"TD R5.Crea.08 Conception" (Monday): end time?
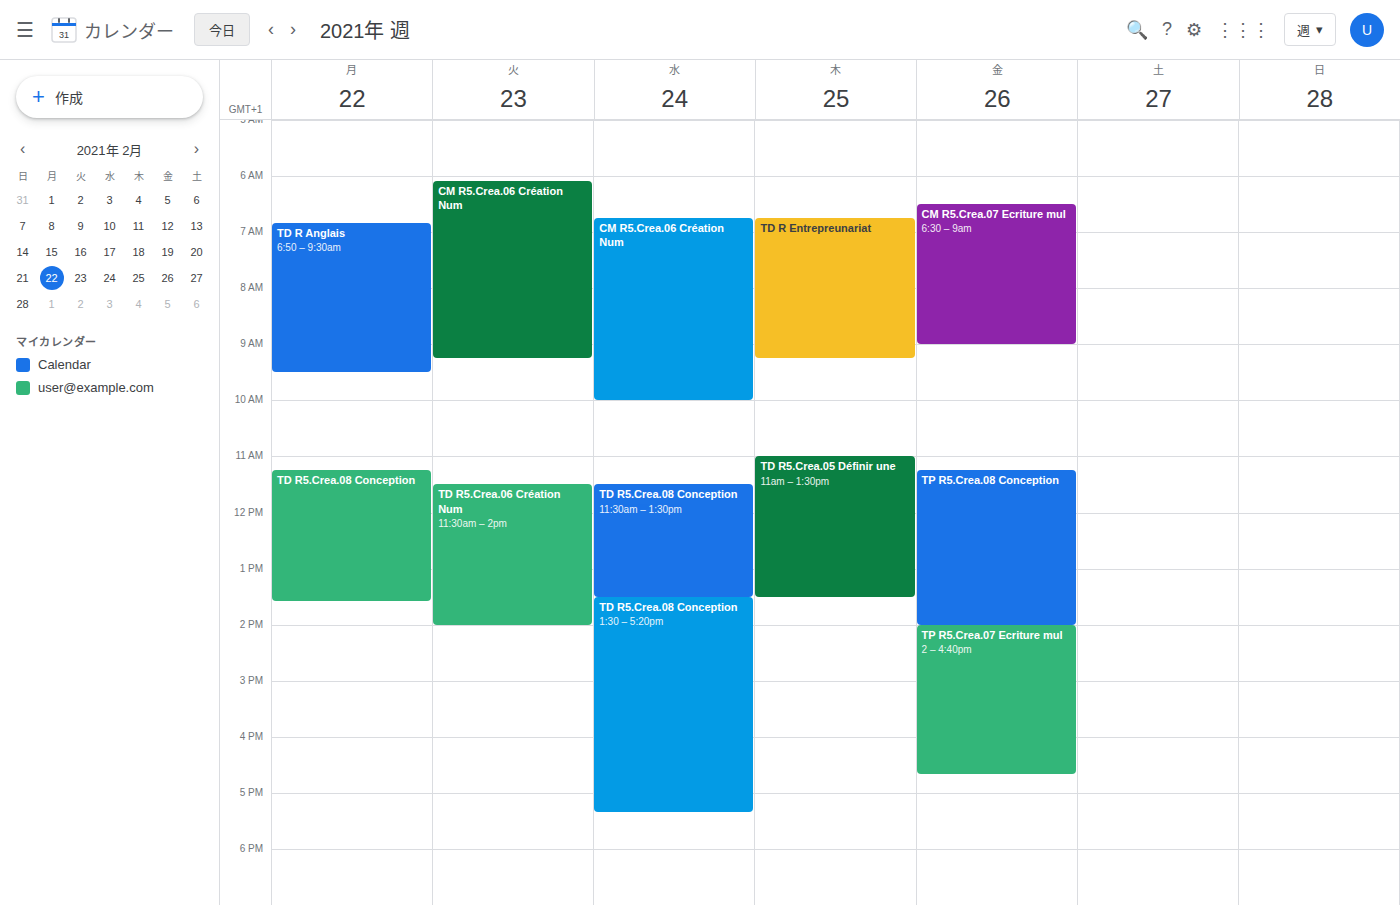
1:35 PM